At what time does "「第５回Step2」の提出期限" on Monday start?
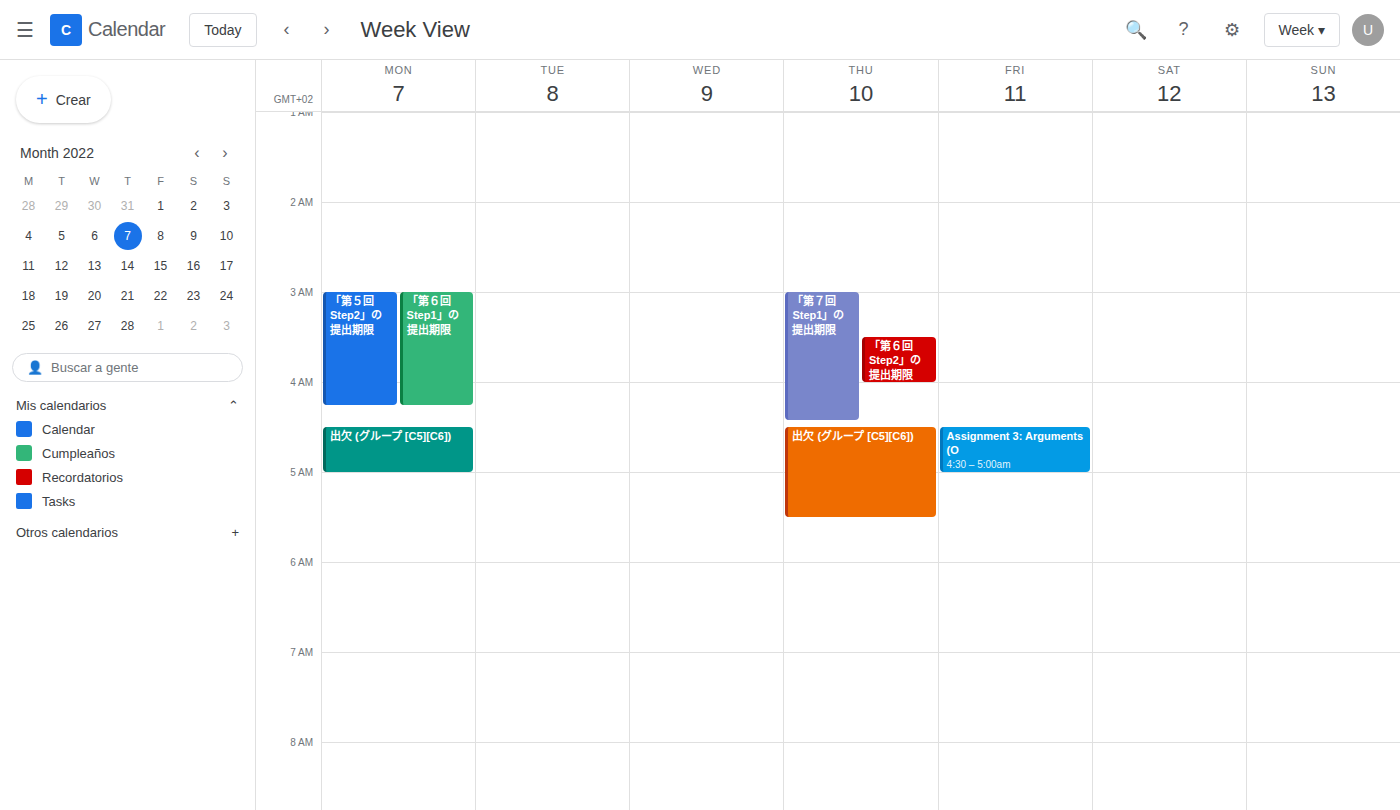
3:00 AM